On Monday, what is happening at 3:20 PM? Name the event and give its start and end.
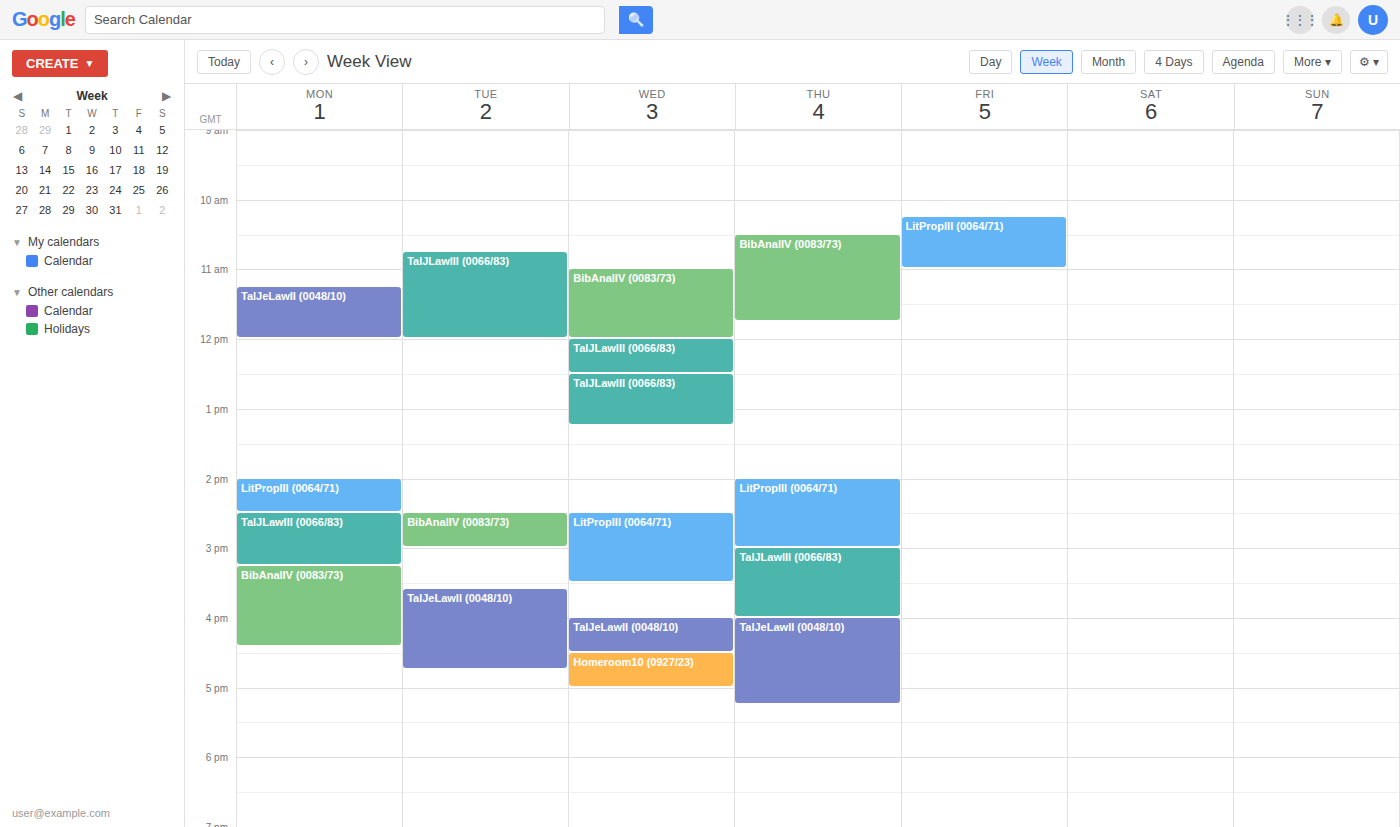
"BibAnalIV (0083/73)", 3:15 PM to 4:25 PM